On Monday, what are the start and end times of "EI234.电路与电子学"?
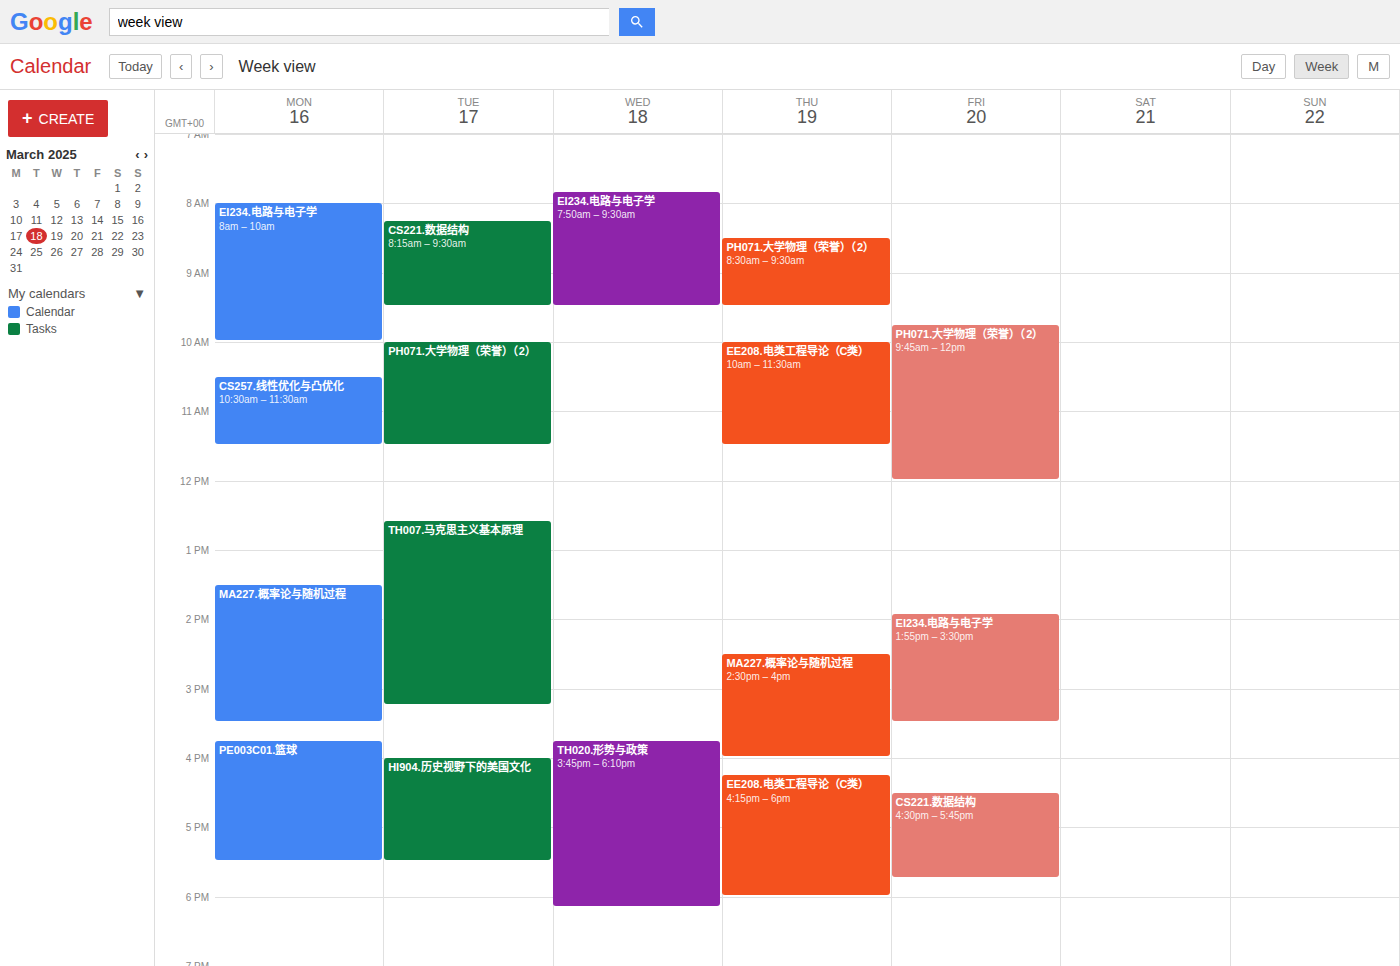
8:00 AM to 10:00 AM